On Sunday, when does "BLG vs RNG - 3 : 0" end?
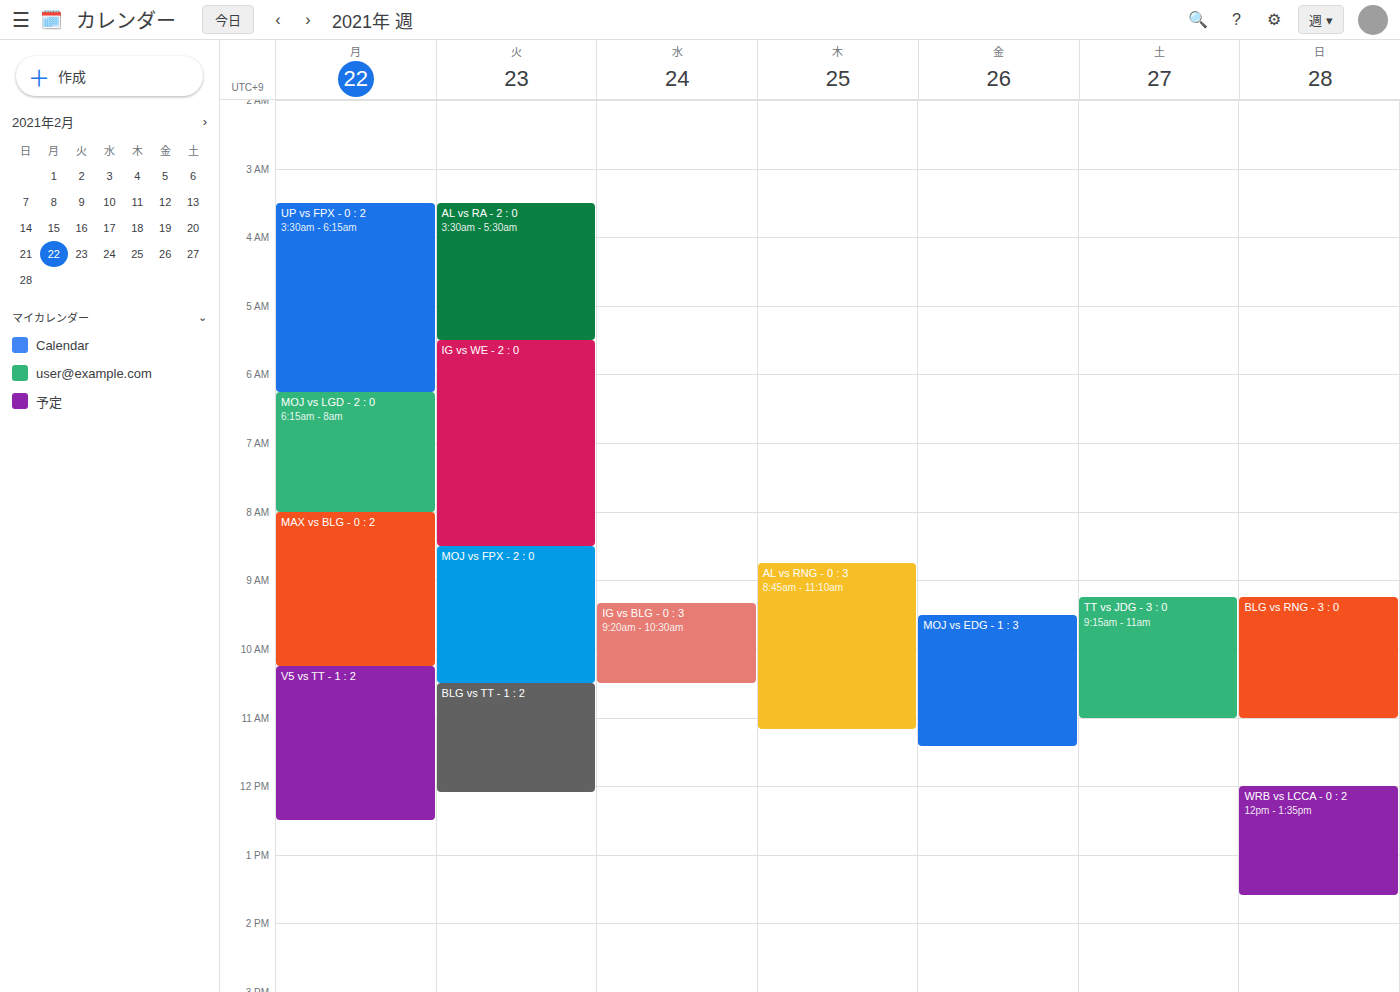
11:00 AM